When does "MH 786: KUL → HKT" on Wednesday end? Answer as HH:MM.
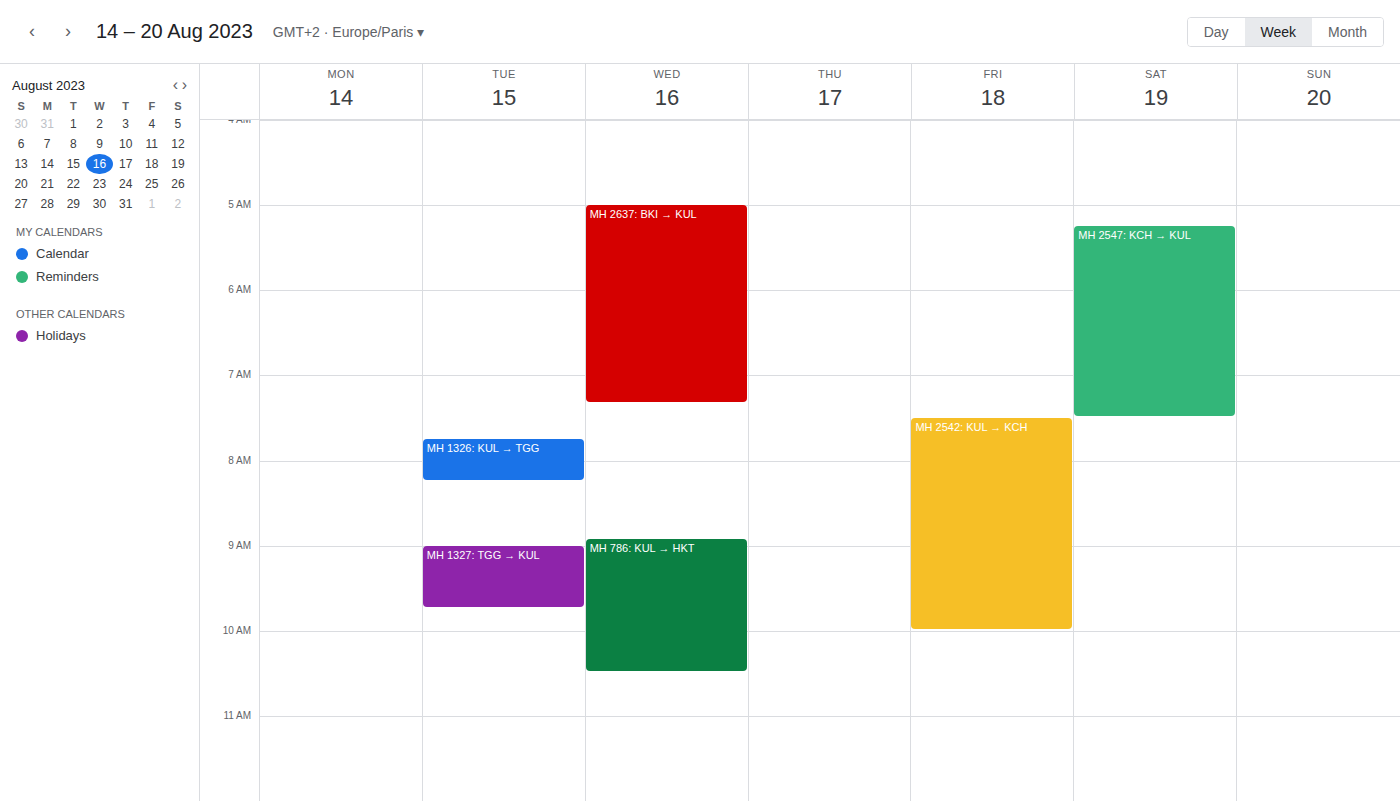
10:30